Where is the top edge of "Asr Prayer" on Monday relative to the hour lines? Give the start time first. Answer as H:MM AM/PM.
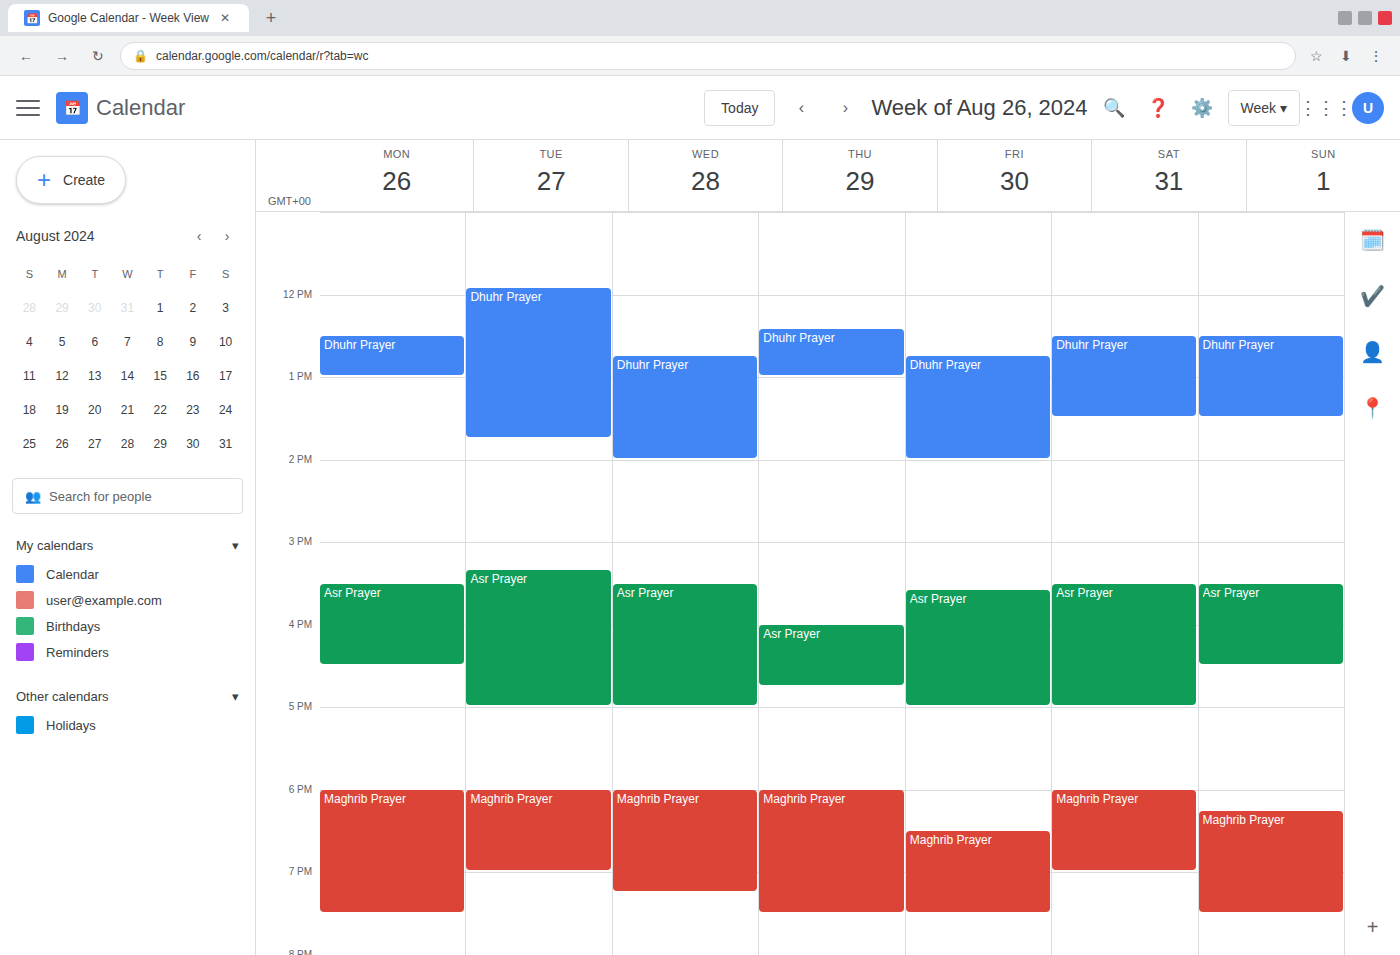
3:30 PM -- halfway between the 3 PM and 4 PM lines.